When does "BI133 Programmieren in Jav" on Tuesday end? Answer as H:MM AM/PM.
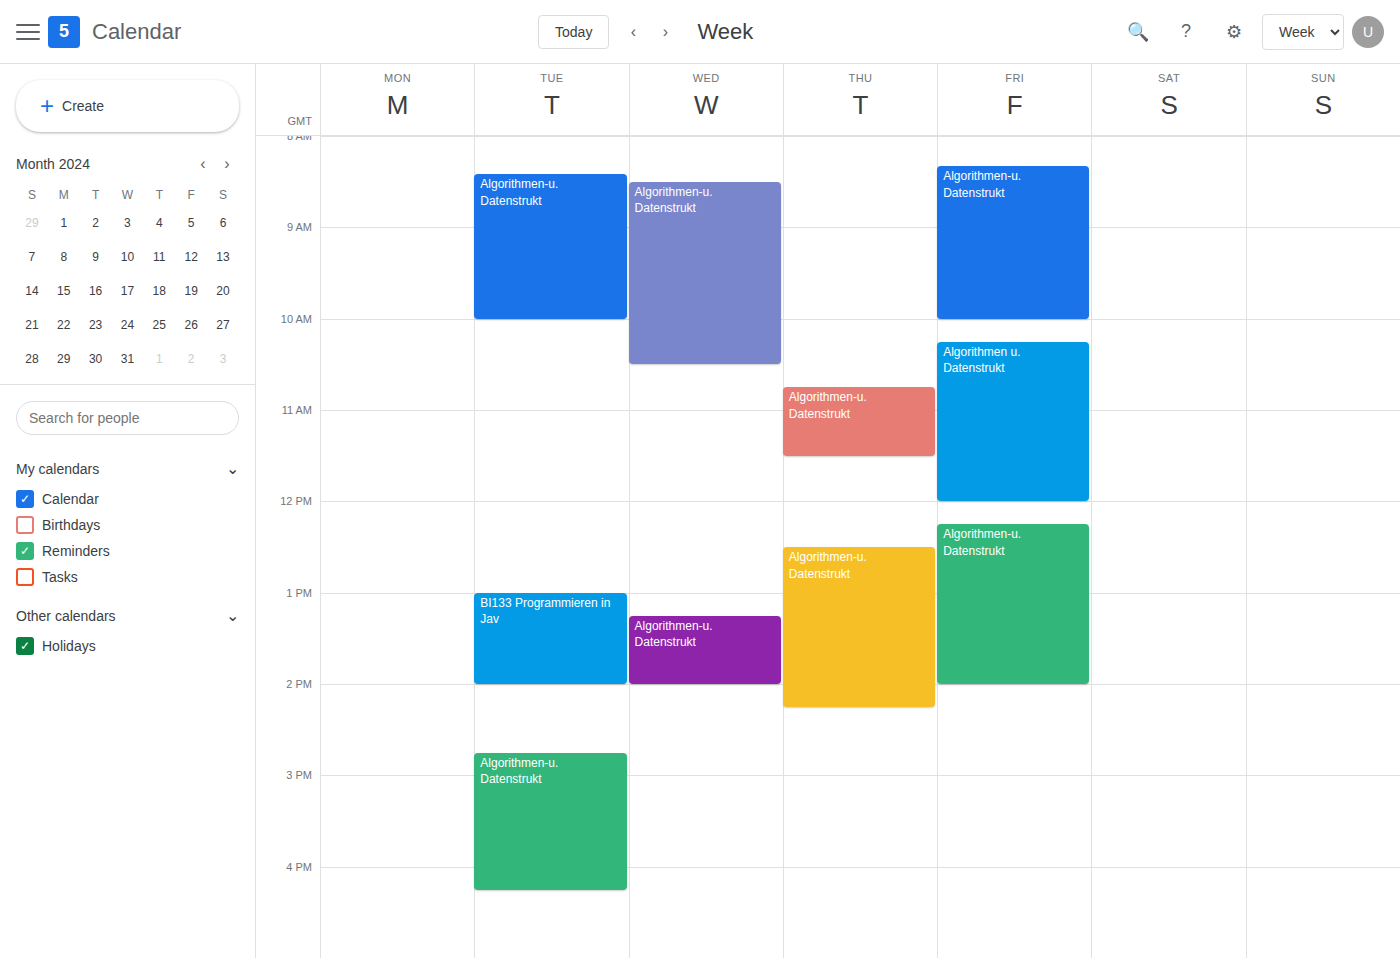
2:00 PM